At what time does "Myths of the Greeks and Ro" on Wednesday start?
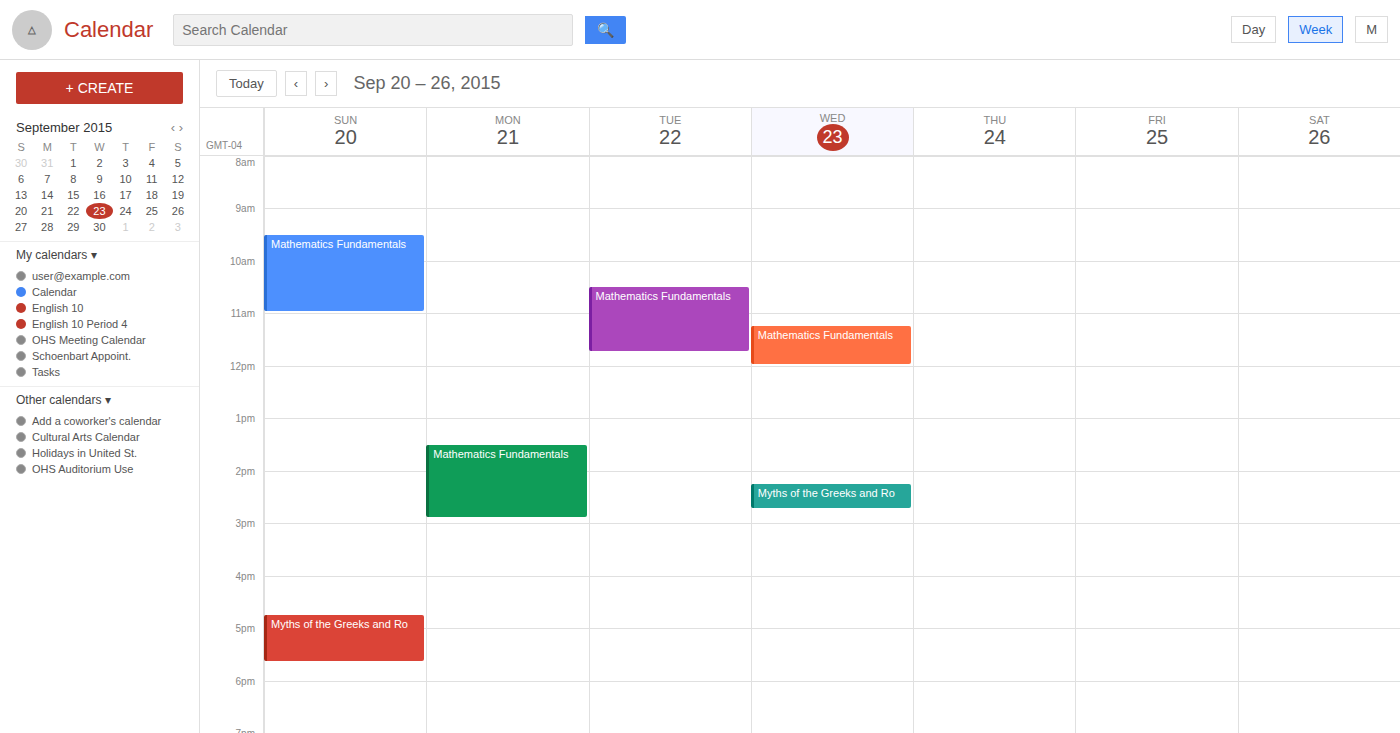
2:15 PM